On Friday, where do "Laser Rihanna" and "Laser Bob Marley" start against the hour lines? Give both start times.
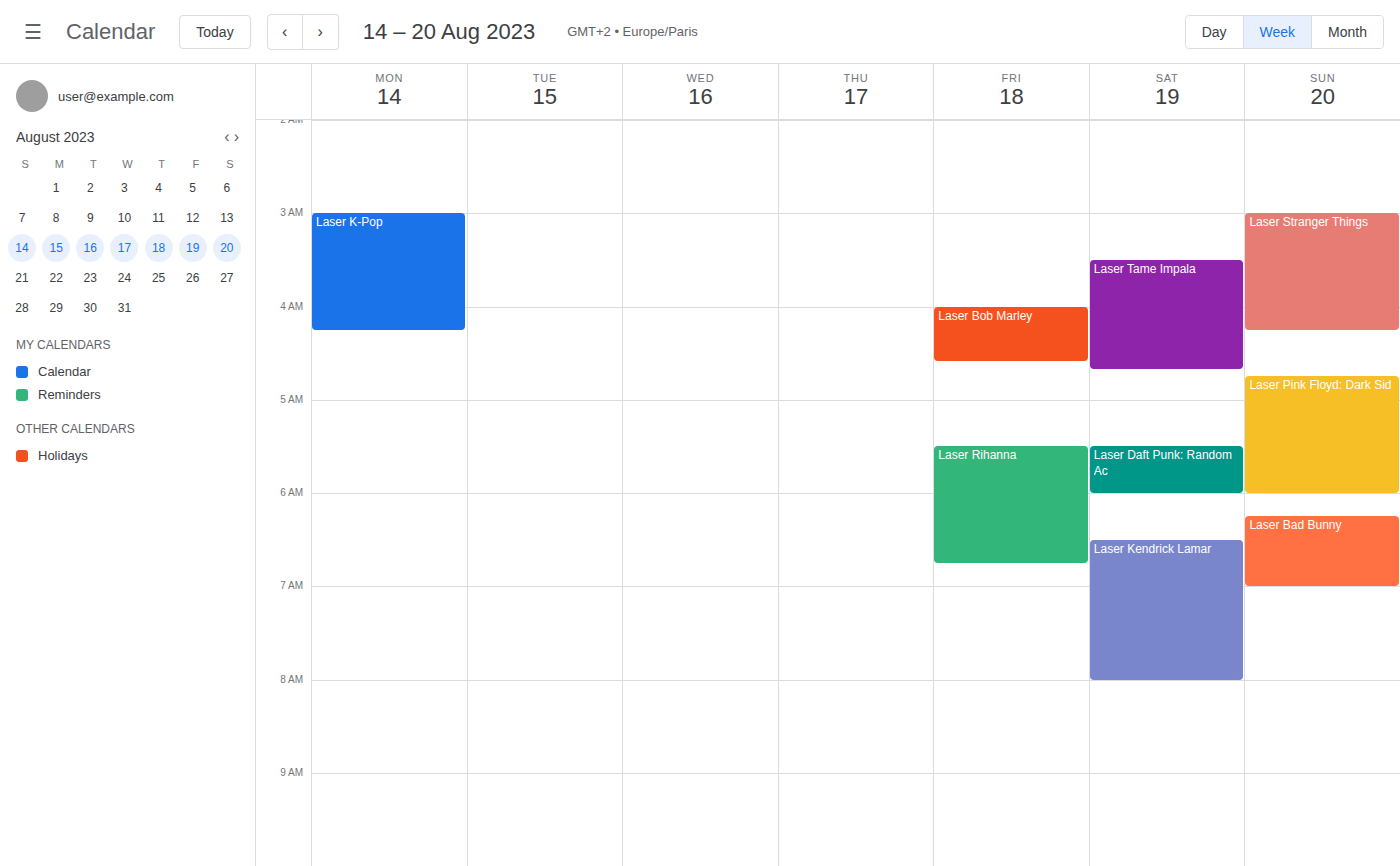
"Laser Rihanna": 5:30 AM, halfway between the 5 AM and 6 AM lines. "Laser Bob Marley": 4:00 AM, exactly on the 4 AM line.